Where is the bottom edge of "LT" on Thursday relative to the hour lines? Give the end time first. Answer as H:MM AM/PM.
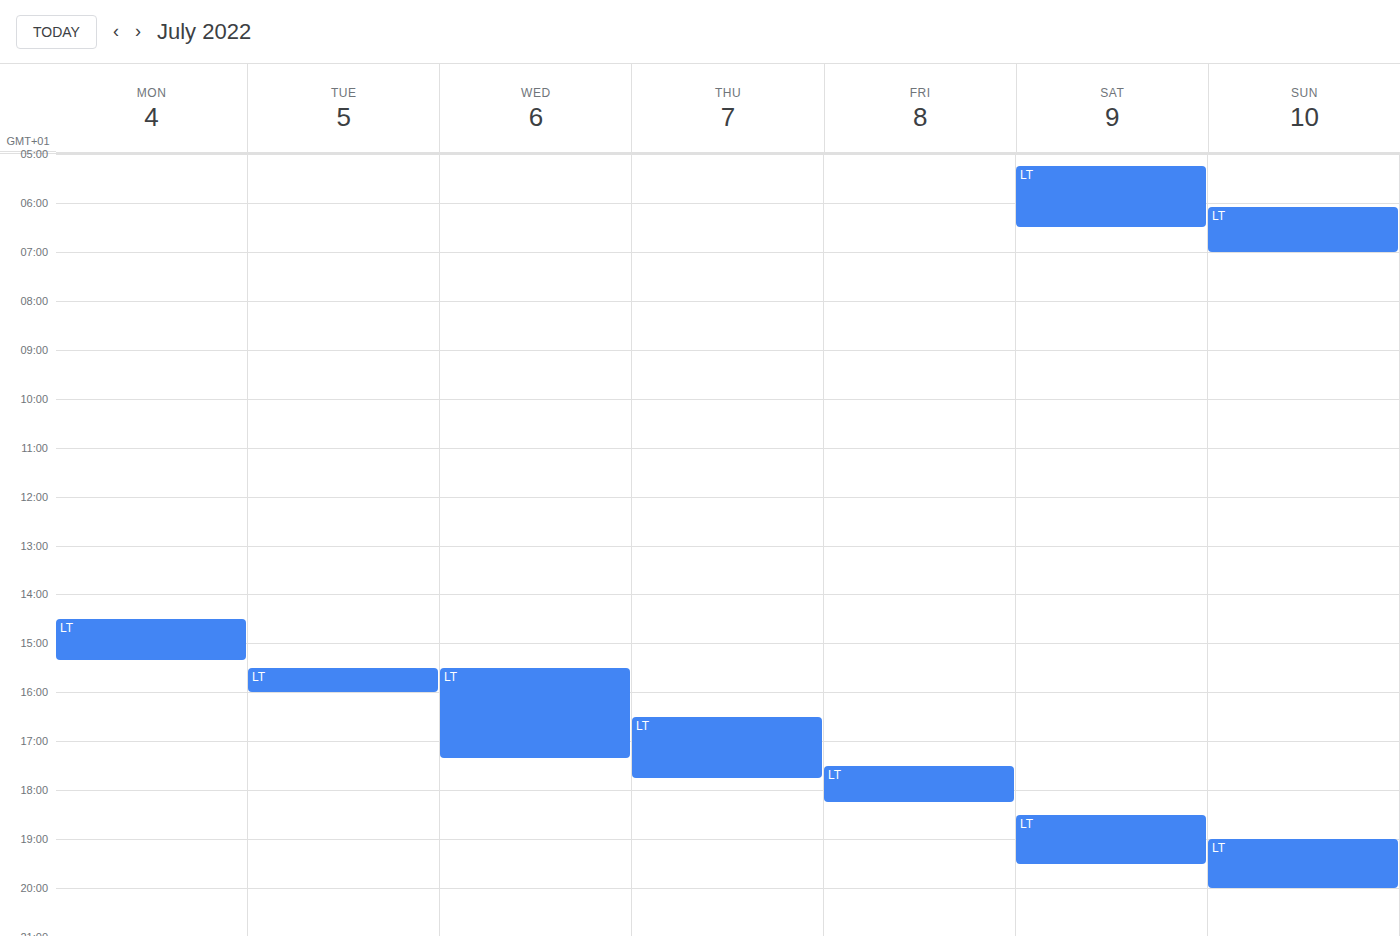
5:45 PM -- neither: three quarters of the way from the 5 PM line to the 6 PM line.